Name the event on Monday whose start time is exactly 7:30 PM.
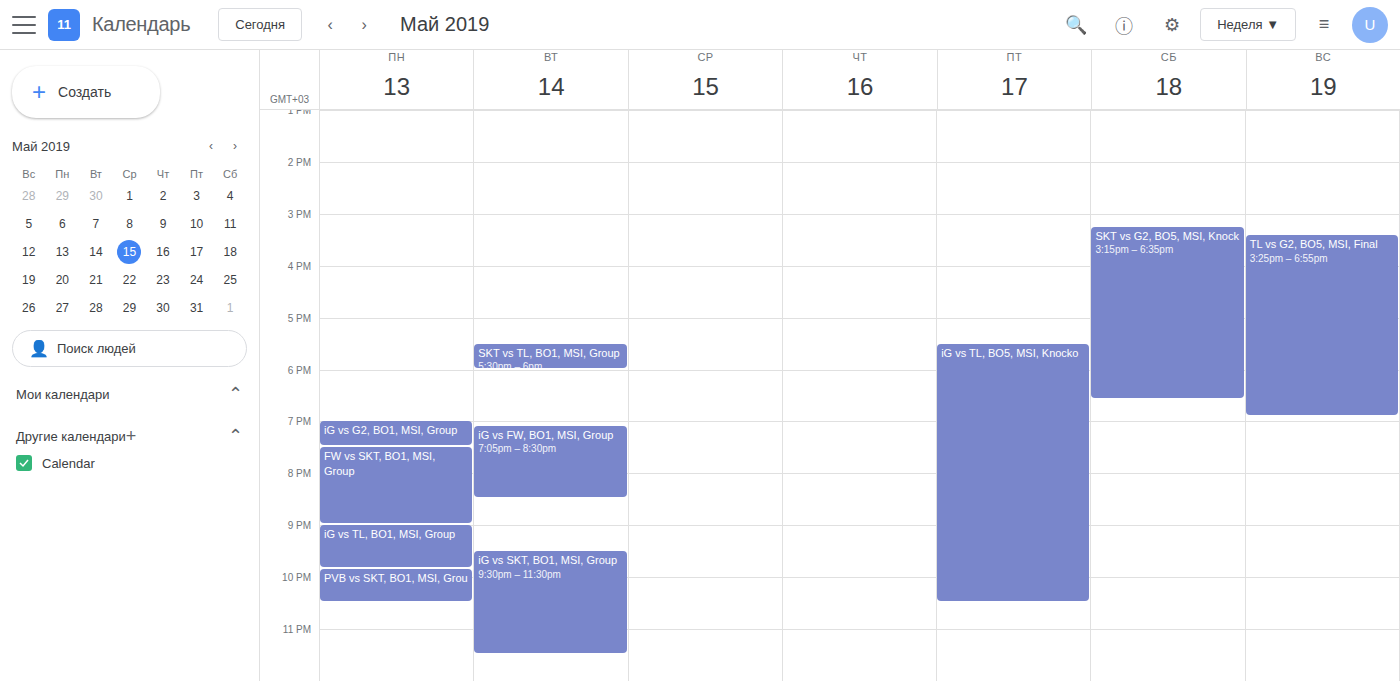
"FW vs SKT, BO1, MSI, Group"